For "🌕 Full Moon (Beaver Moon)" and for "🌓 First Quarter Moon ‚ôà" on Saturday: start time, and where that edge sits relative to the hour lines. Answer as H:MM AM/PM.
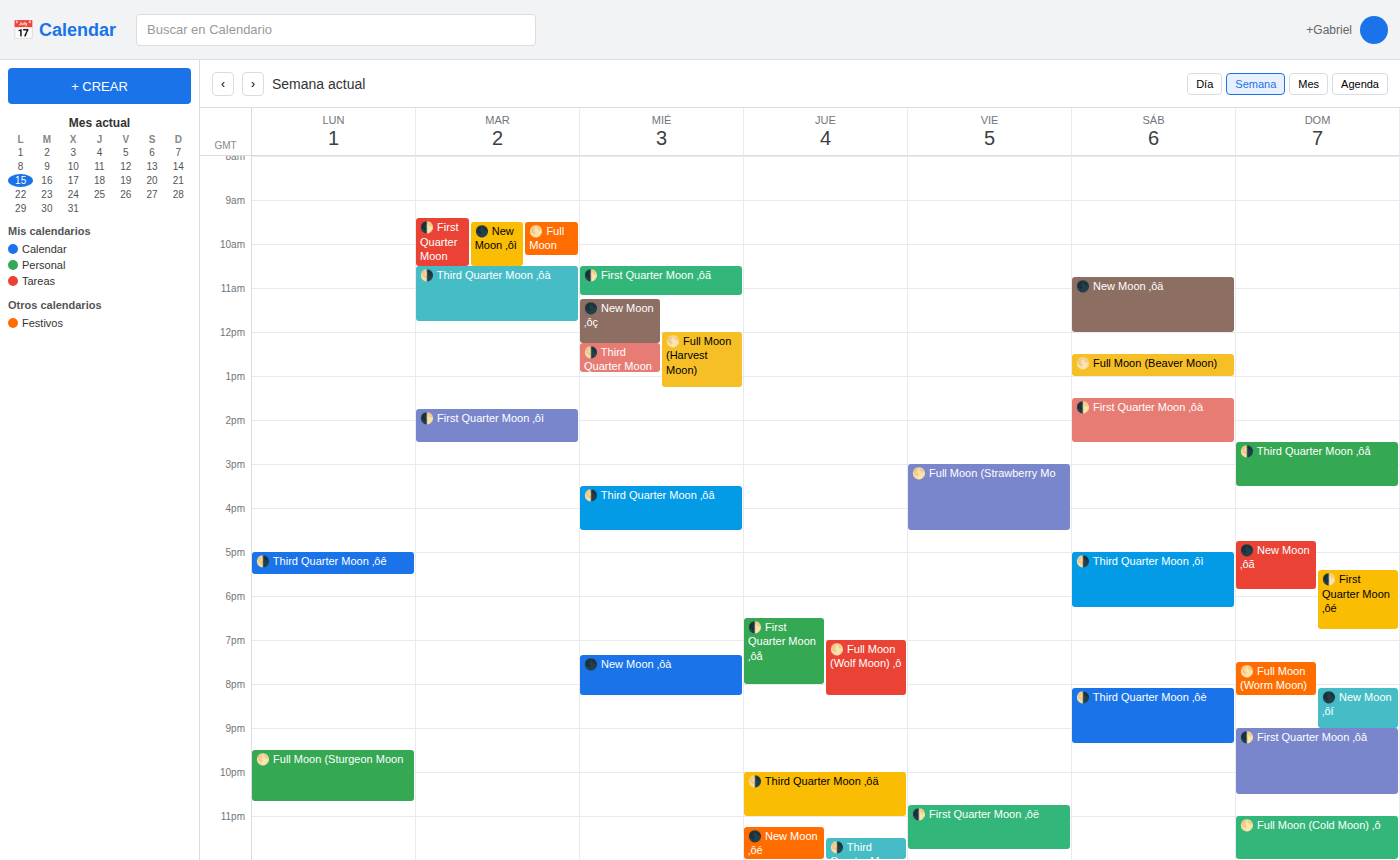
"🌕 Full Moon (Beaver Moon)": 12:30 PM, halfway between the 12 PM and 1 PM lines. "🌓 First Quarter Moon ‚ôà": 1:30 PM, halfway between the 1 PM and 2 PM lines.